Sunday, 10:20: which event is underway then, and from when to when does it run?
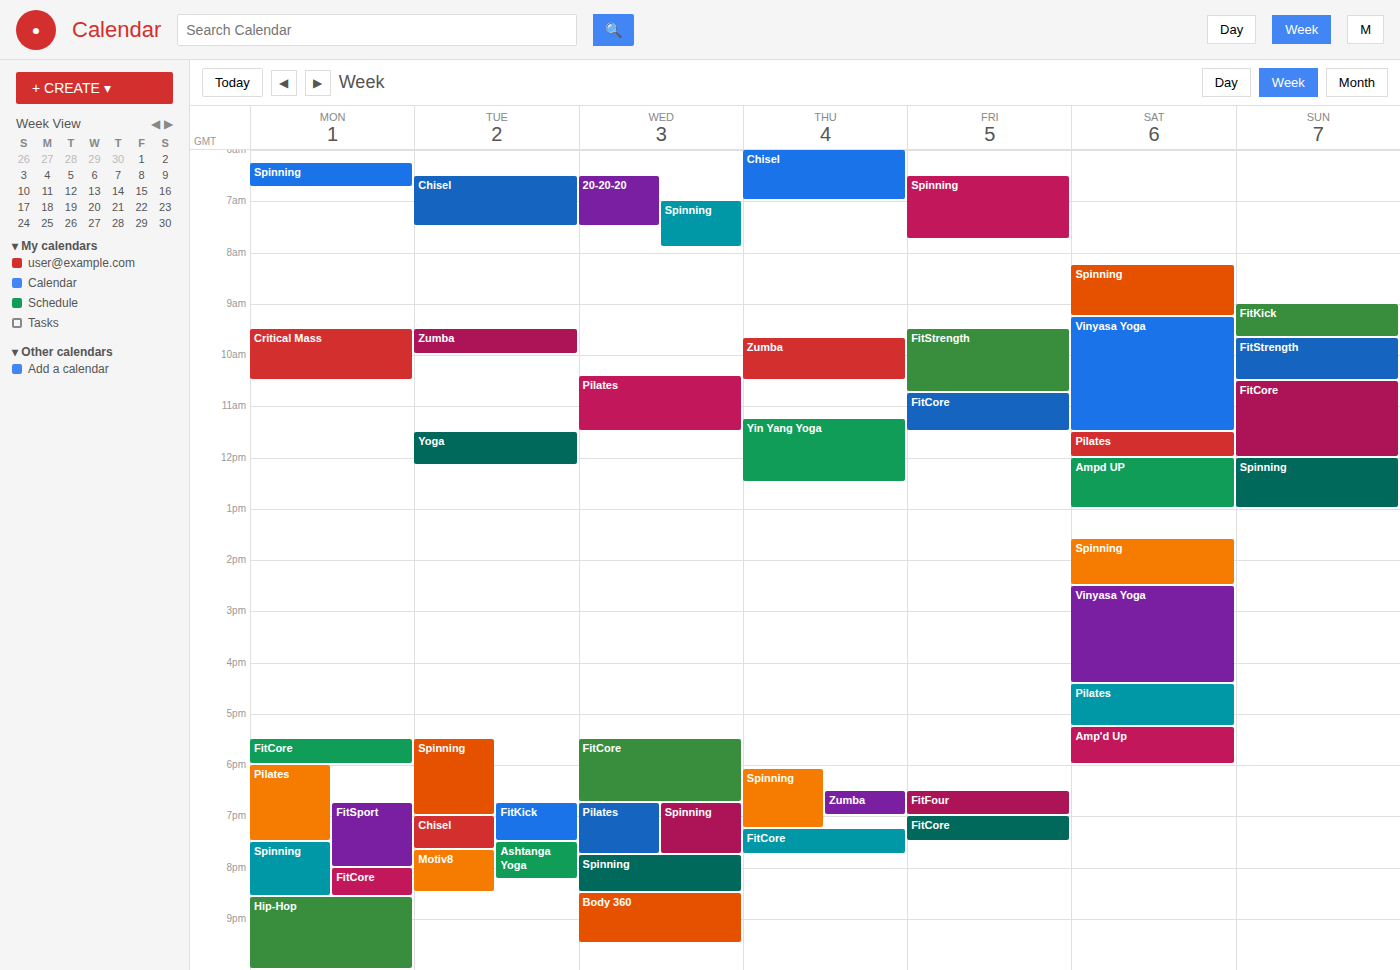
"FitStrength", 09:40 to 10:30